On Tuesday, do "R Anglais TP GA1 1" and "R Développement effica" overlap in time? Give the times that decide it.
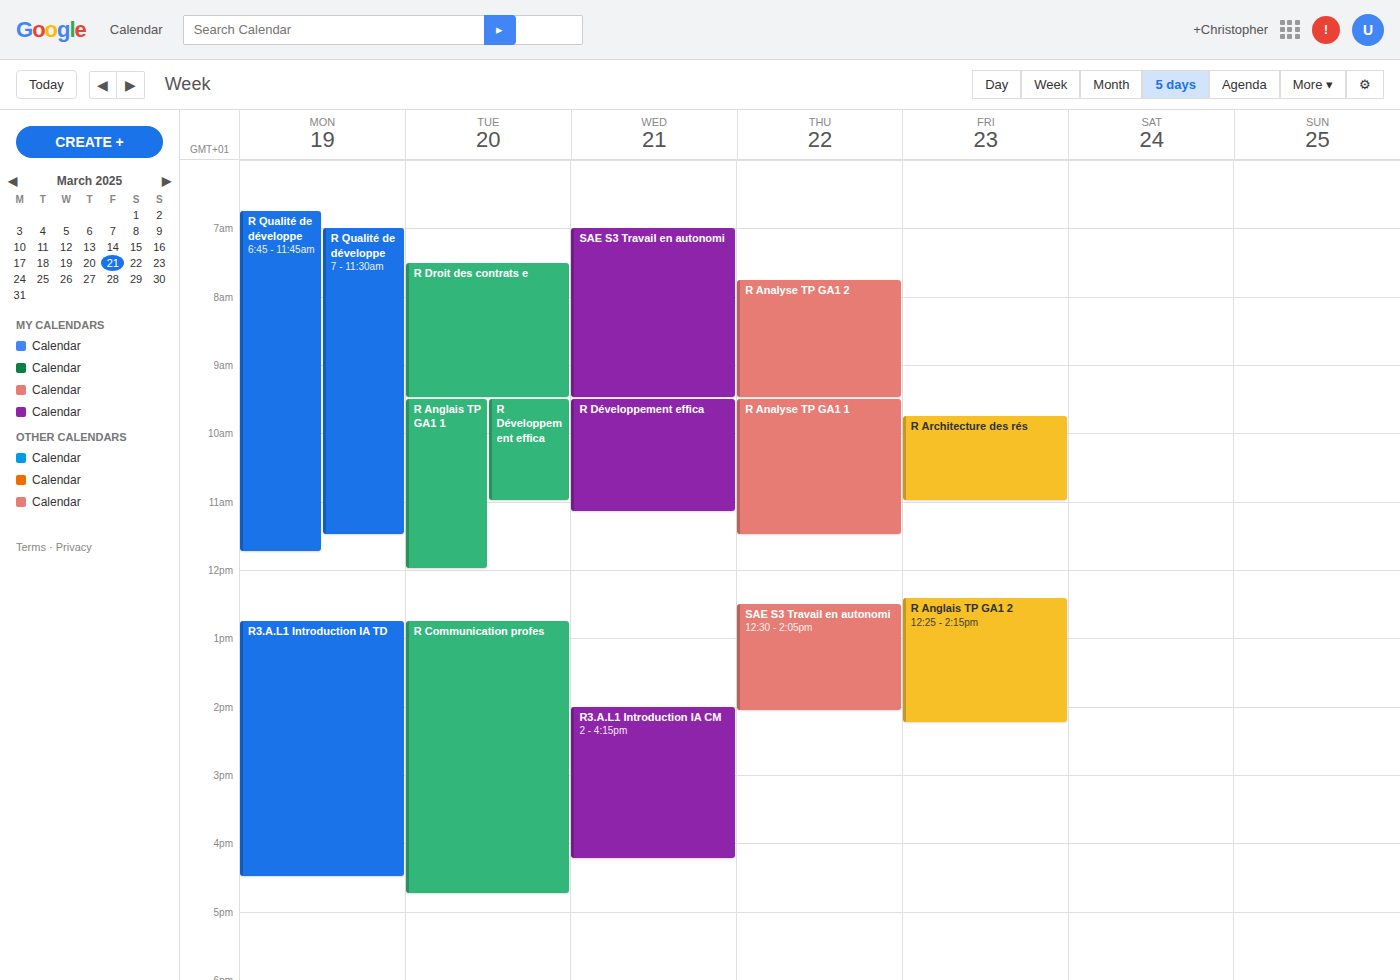
"R Développement effica" runs 9:30 AM to 11:00 AM, inside "R Anglais TP GA1 1" -- they overlap.